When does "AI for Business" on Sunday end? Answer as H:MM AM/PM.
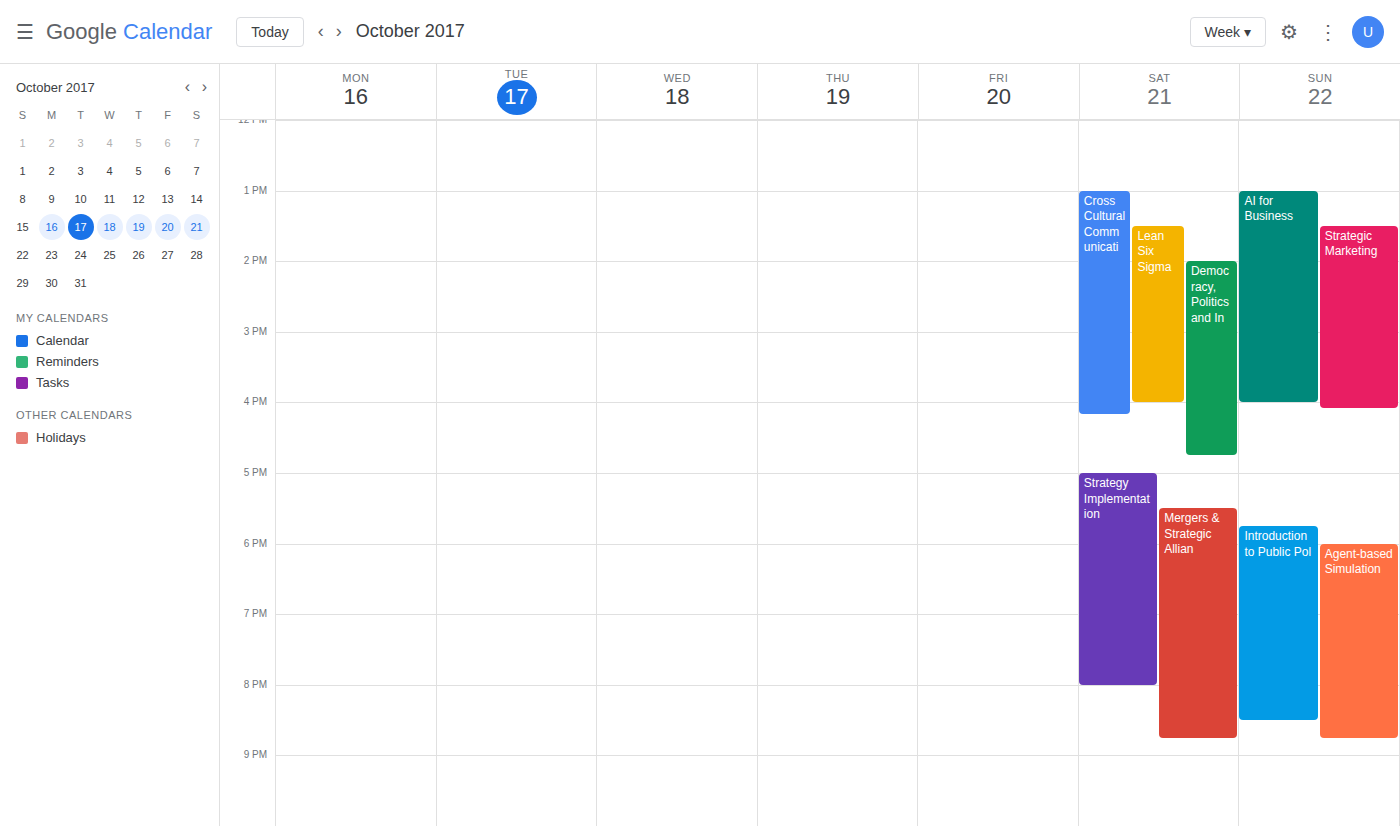
4:00 PM